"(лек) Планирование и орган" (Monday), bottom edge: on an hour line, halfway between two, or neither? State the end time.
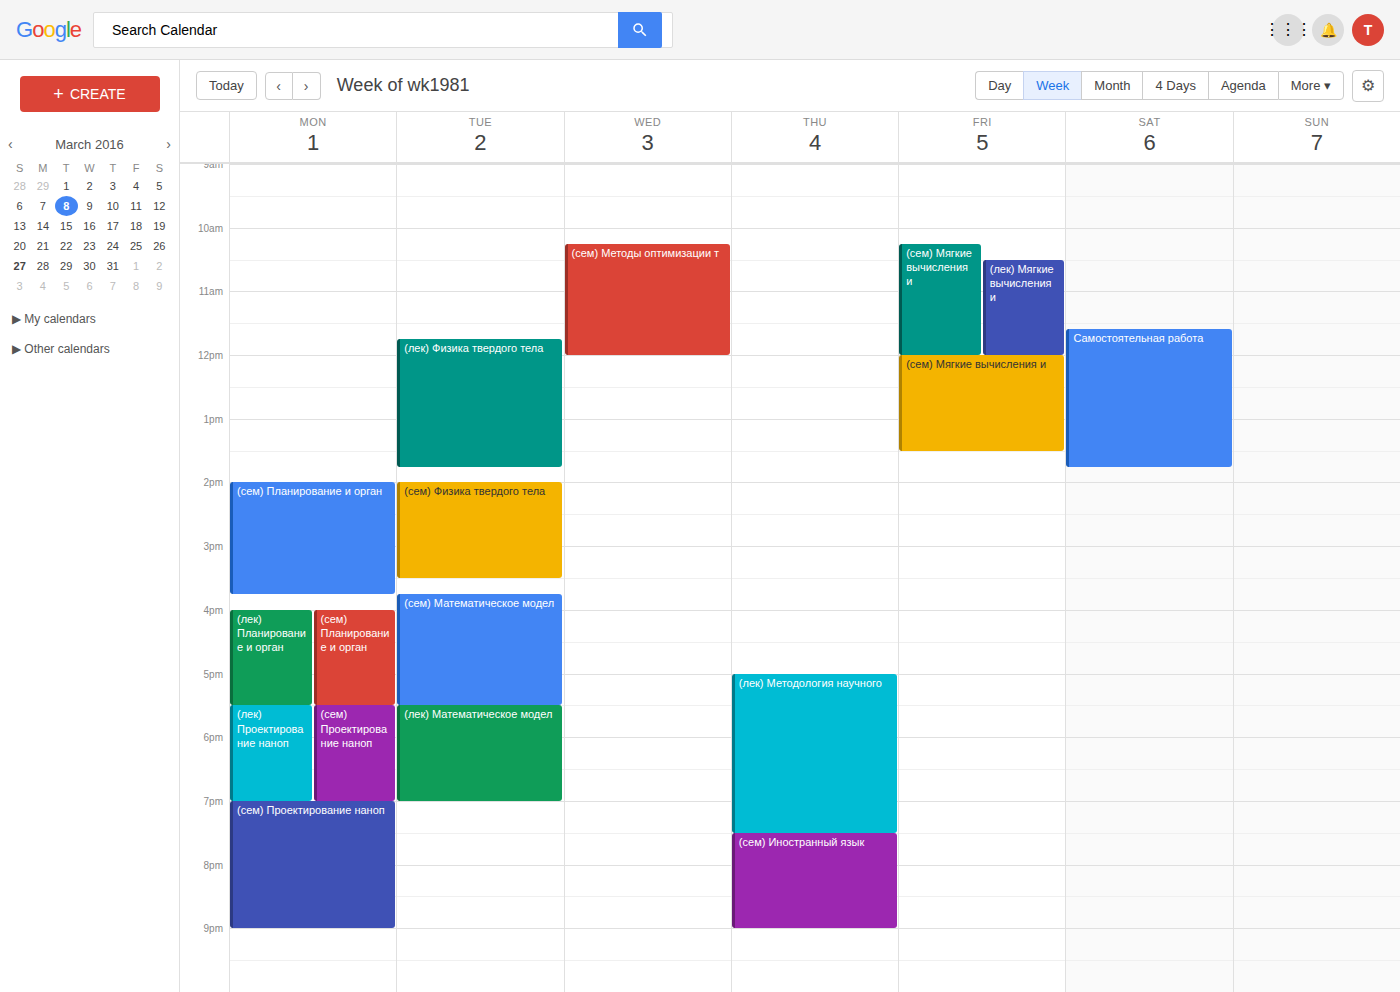
17:30 -- halfway between the 17:00 and 18:00 lines.